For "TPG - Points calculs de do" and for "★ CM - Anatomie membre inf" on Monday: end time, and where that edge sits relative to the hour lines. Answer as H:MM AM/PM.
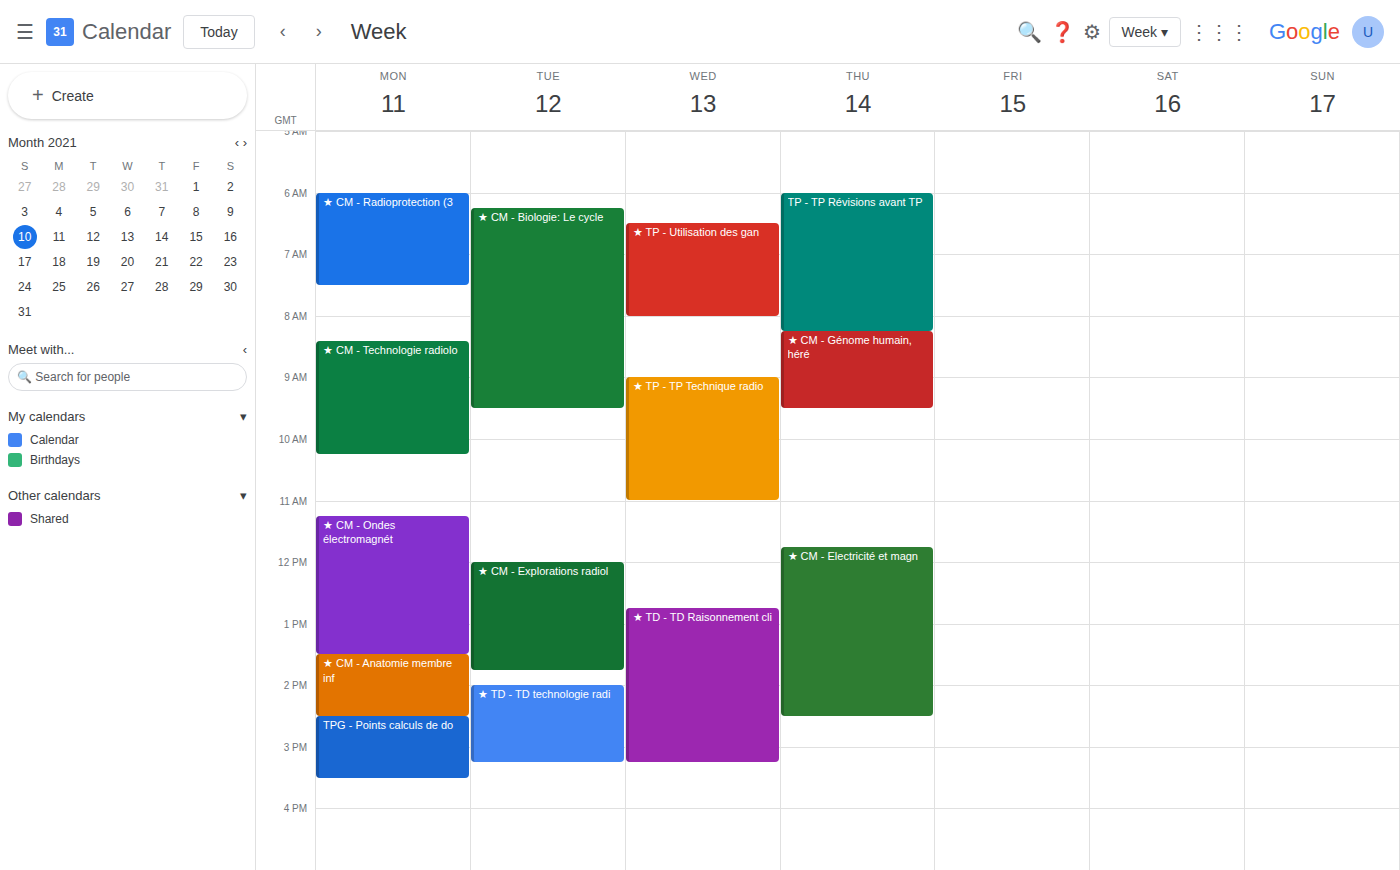
"TPG - Points calculs de do": 3:30 PM, halfway between the 3 PM and 4 PM lines. "★ CM - Anatomie membre inf": 2:30 PM, halfway between the 2 PM and 3 PM lines.